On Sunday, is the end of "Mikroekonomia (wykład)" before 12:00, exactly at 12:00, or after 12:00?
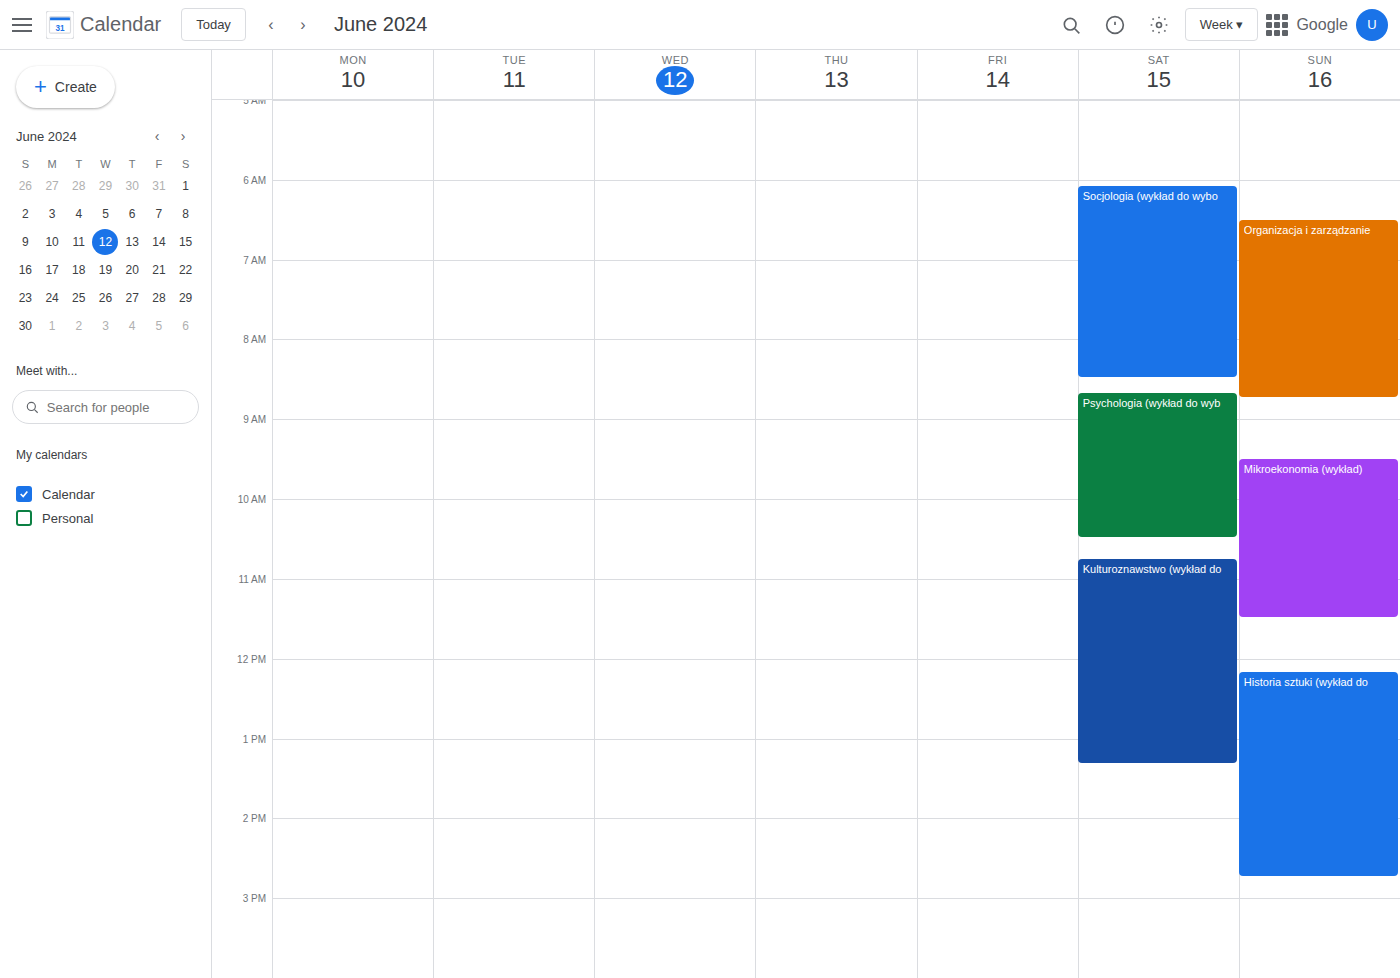
11:30 -- before 12:00, 30 minutes above the 12:00 line.